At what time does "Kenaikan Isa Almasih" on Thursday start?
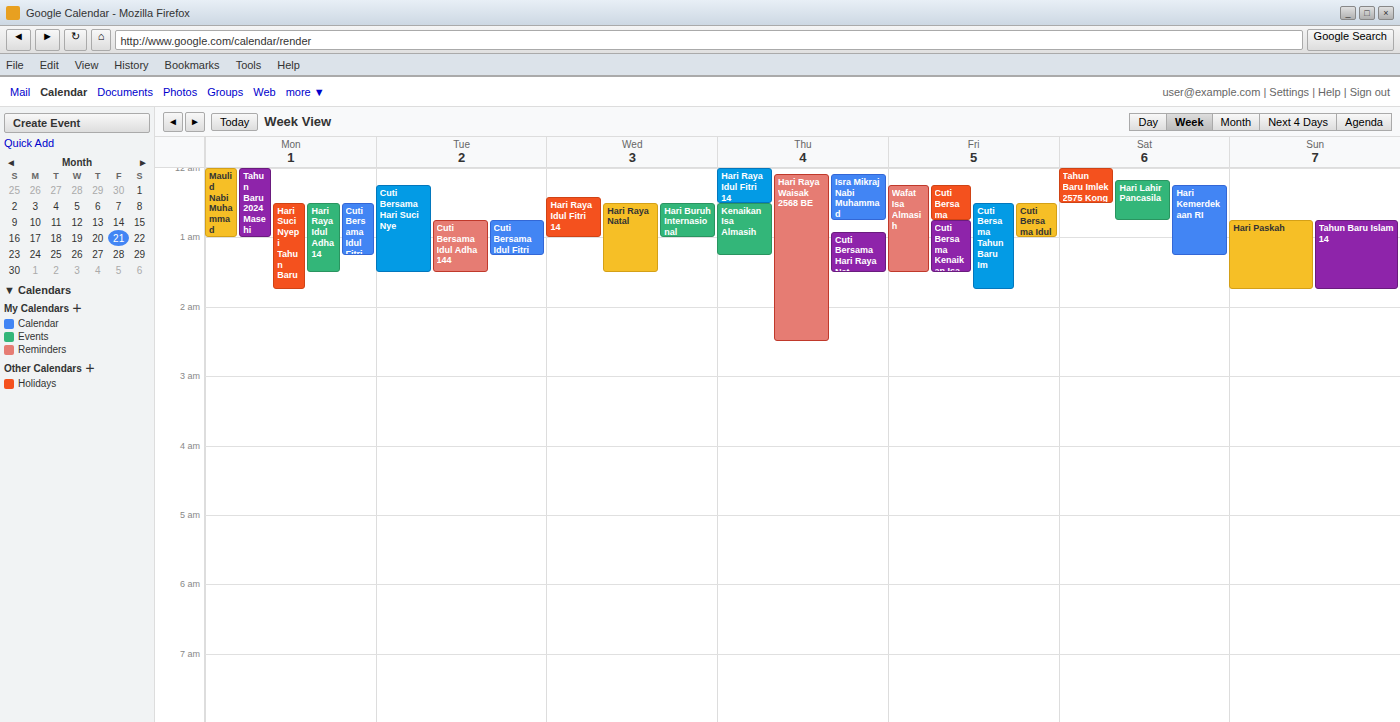
12:30 AM